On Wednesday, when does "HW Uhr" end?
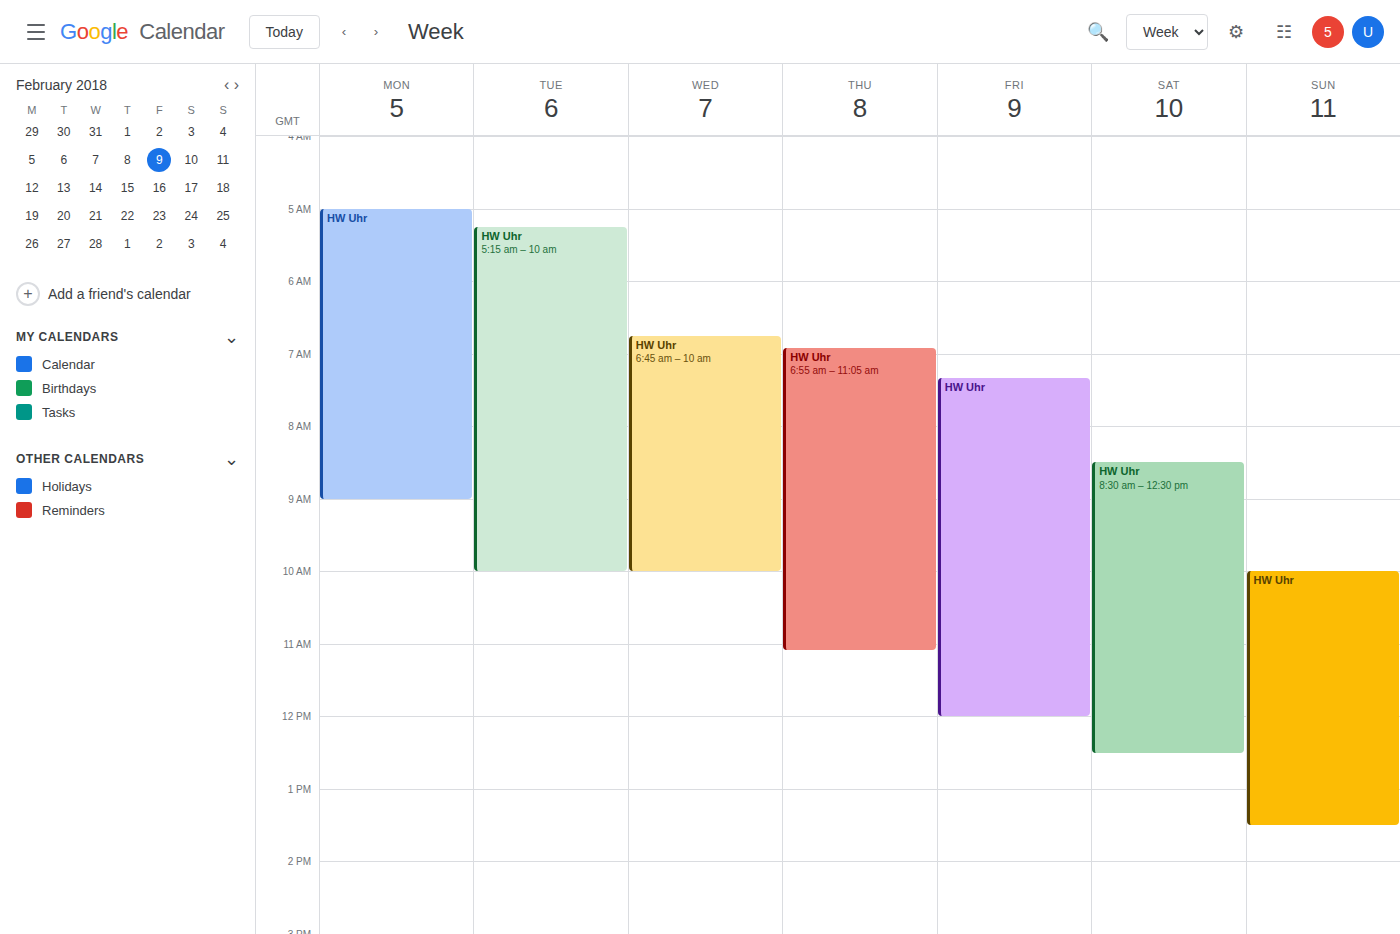
10:00 AM